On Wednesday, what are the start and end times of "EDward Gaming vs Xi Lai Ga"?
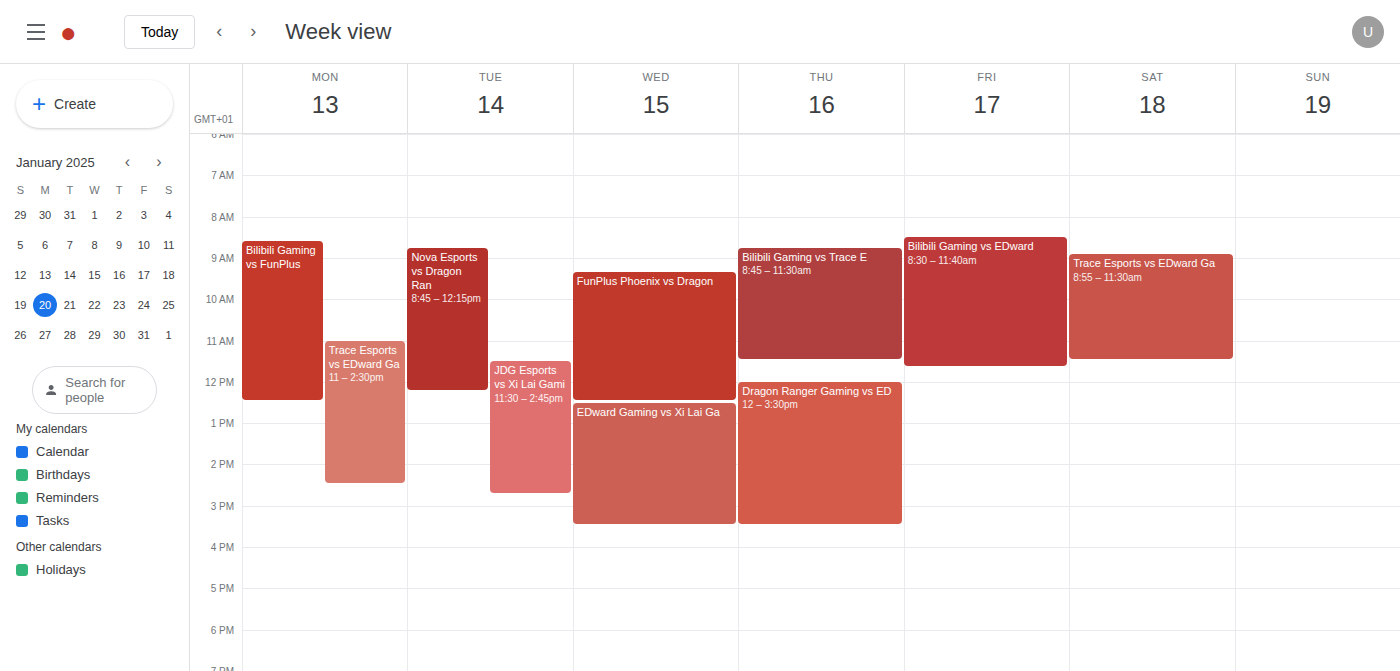
12:30 PM to 3:30 PM